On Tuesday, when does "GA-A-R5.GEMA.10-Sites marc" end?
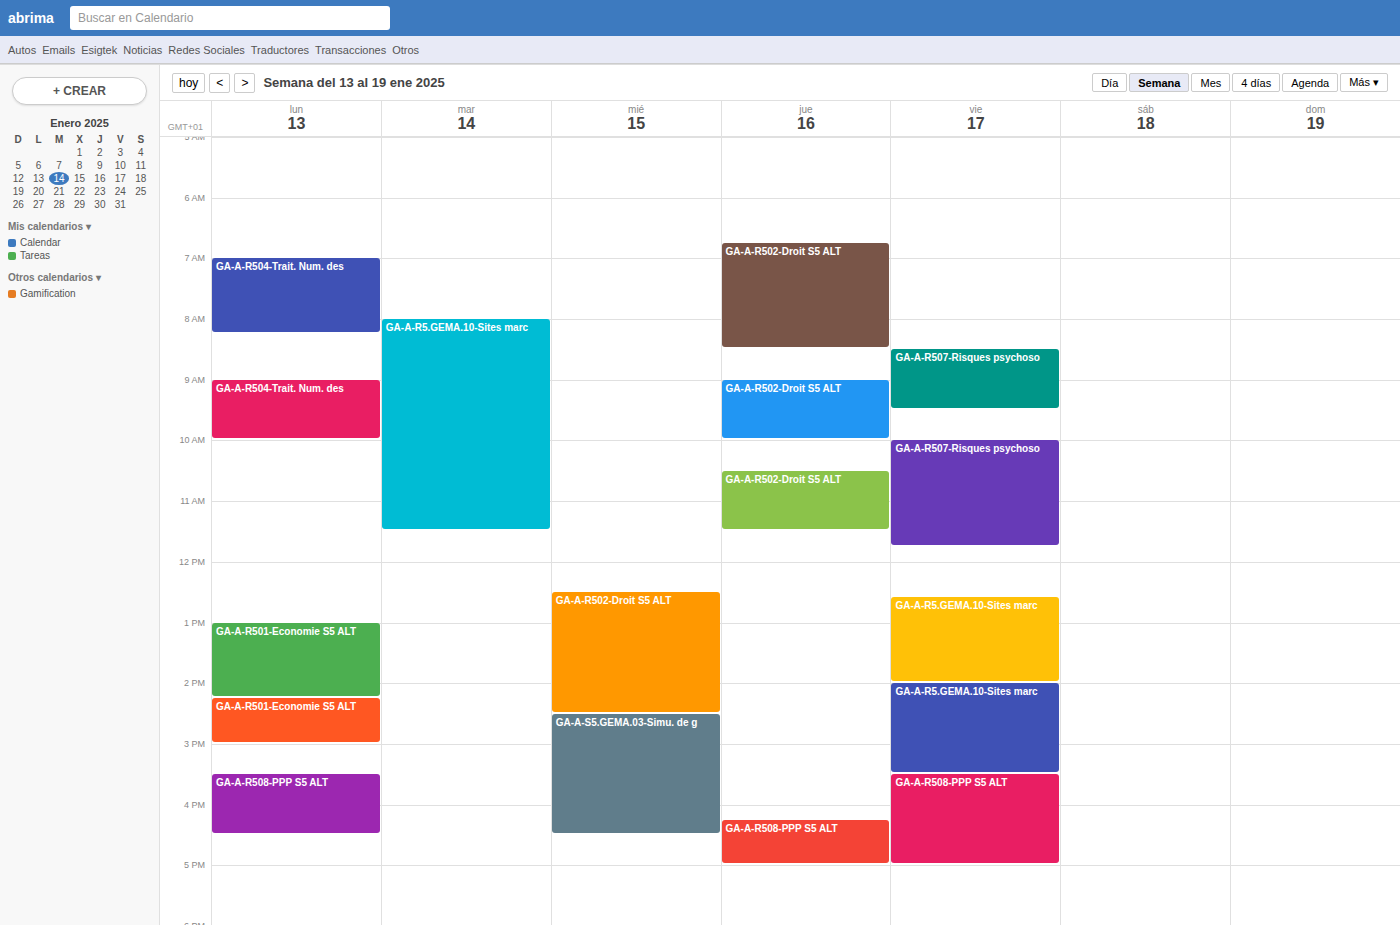
11:30 AM